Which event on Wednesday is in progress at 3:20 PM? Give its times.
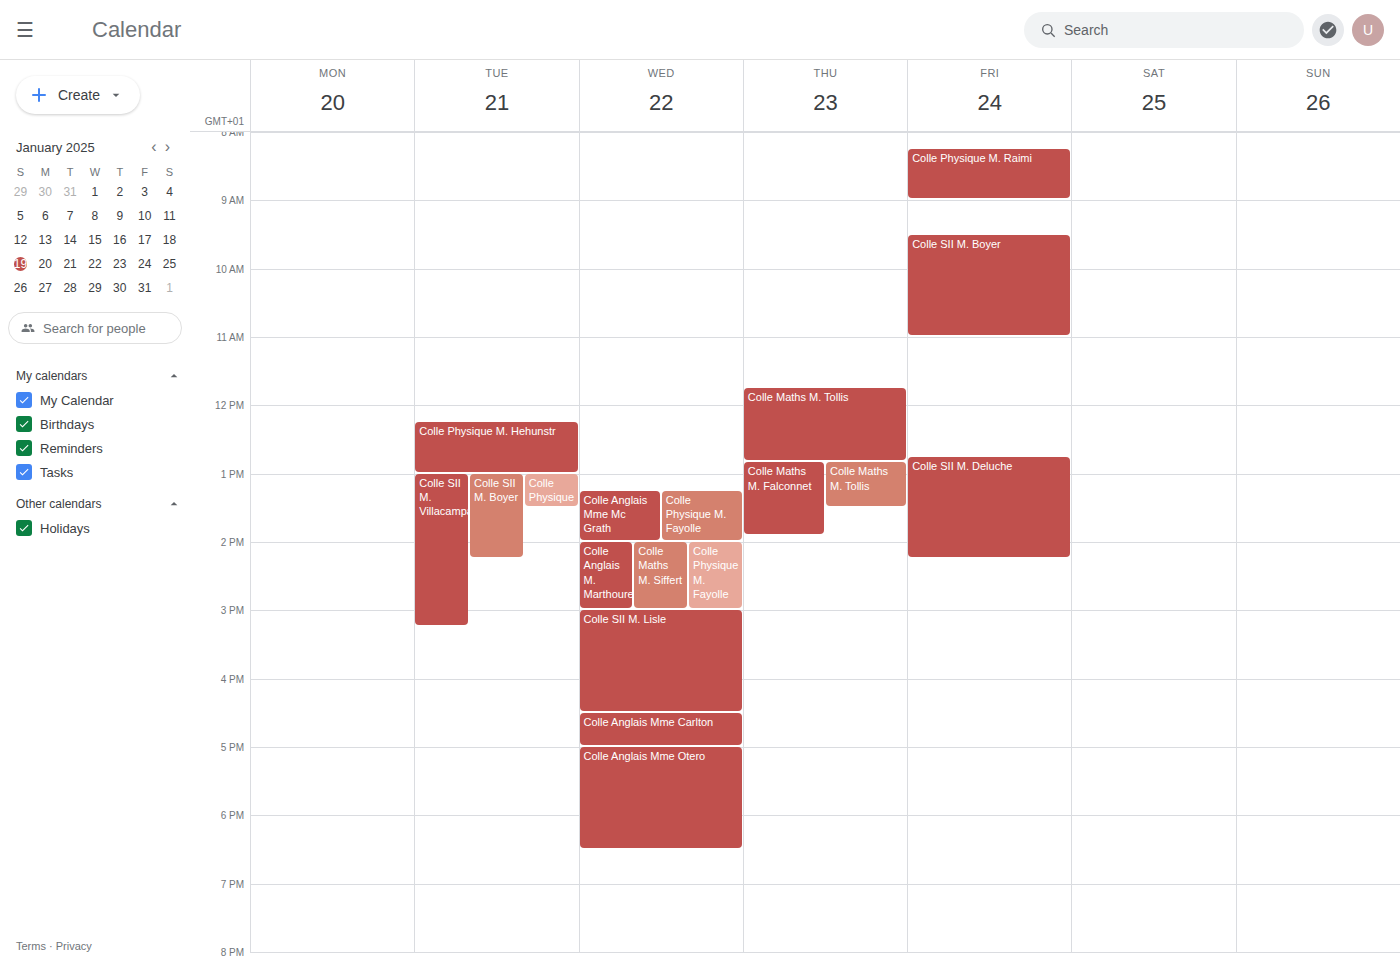
"Colle SII M. Lisle", 3:00 PM to 4:30 PM